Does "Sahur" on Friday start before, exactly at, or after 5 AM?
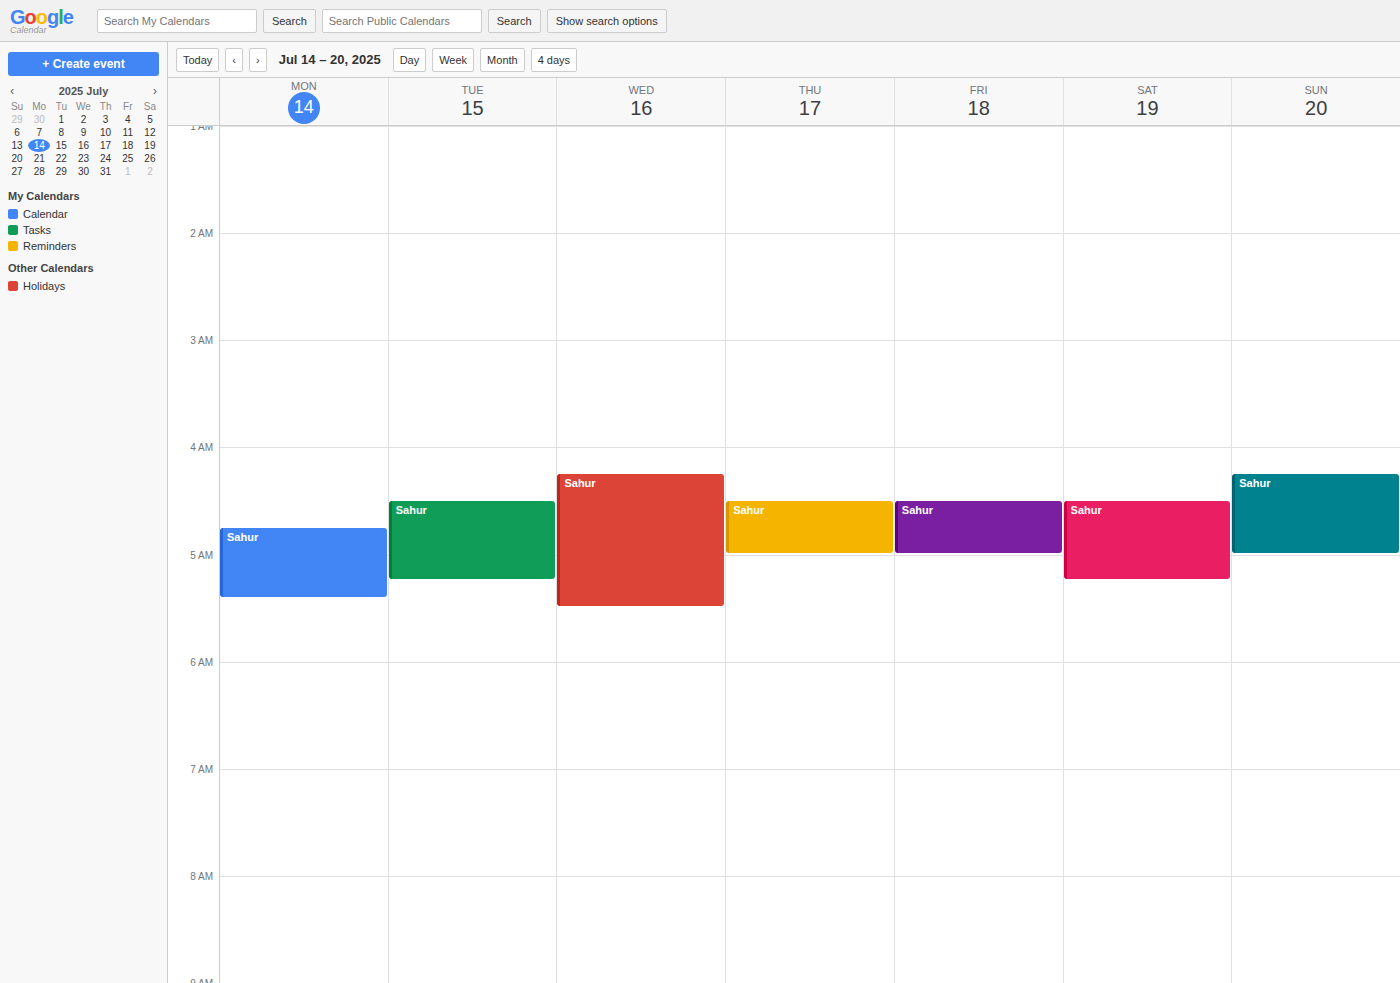
4:30 AM -- before 5 AM, 30 minutes above the 5 AM line.